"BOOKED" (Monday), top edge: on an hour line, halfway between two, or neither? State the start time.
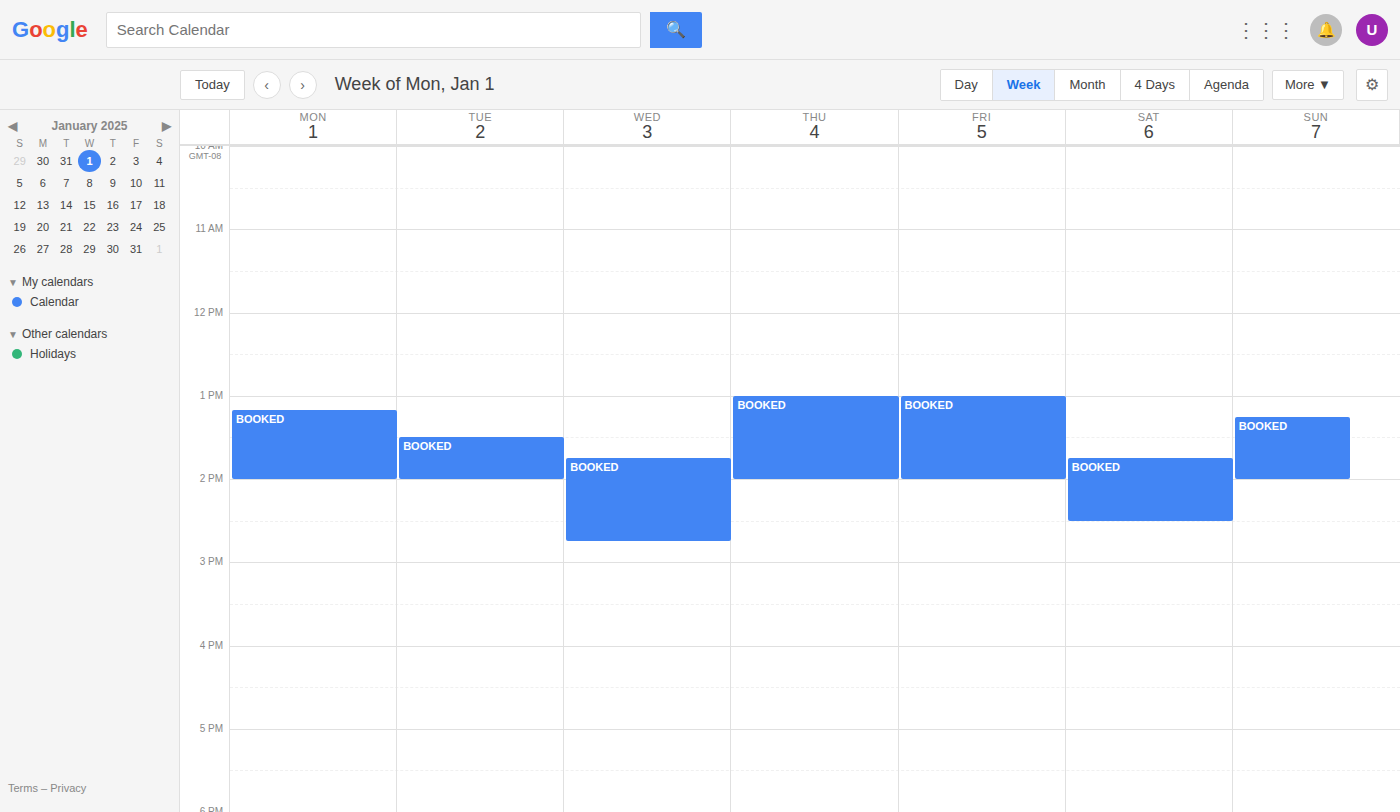
13:10 -- neither: 10 minutes below the 13:00 line and 50 minutes above the 14:00 line.